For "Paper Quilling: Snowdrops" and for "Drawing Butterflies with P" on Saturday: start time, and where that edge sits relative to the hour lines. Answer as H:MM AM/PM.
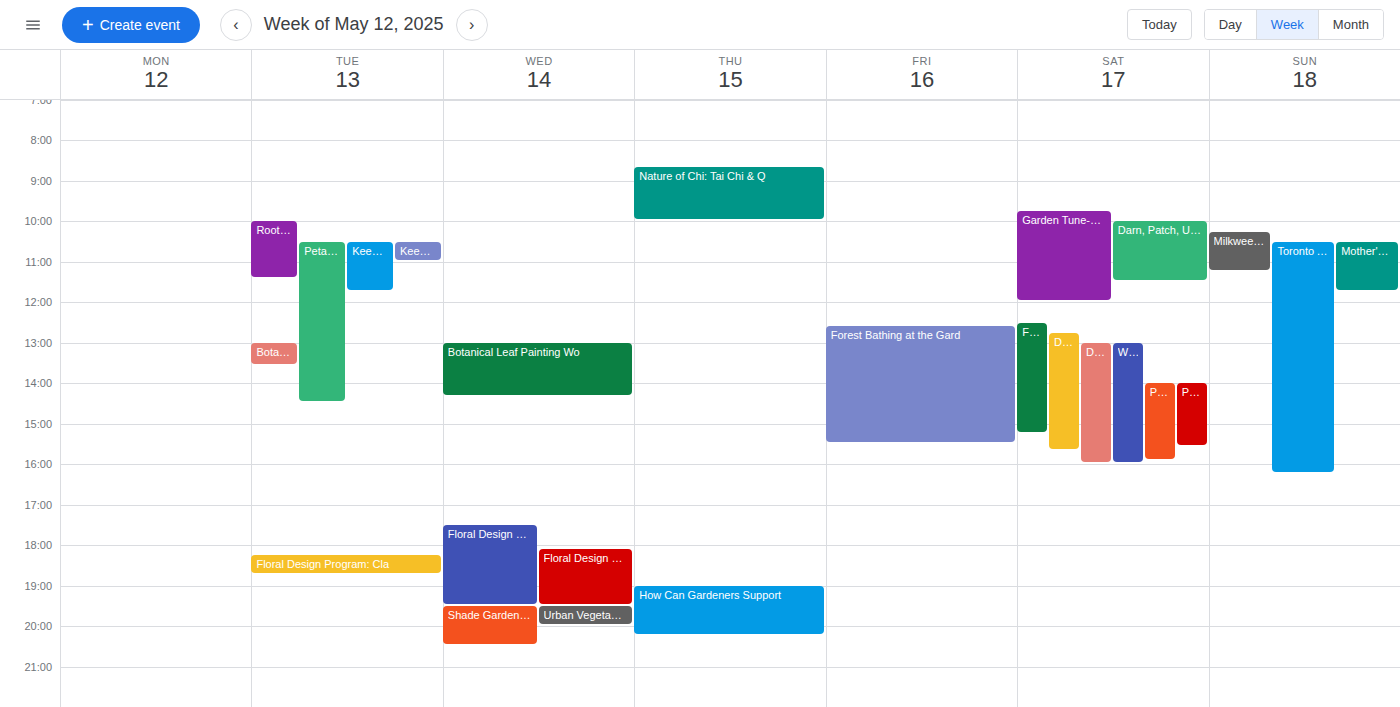
"Paper Quilling: Snowdrops": 2:00 PM, exactly on the 2 PM line. "Drawing Butterflies with P": 1:00 PM, exactly on the 1 PM line.